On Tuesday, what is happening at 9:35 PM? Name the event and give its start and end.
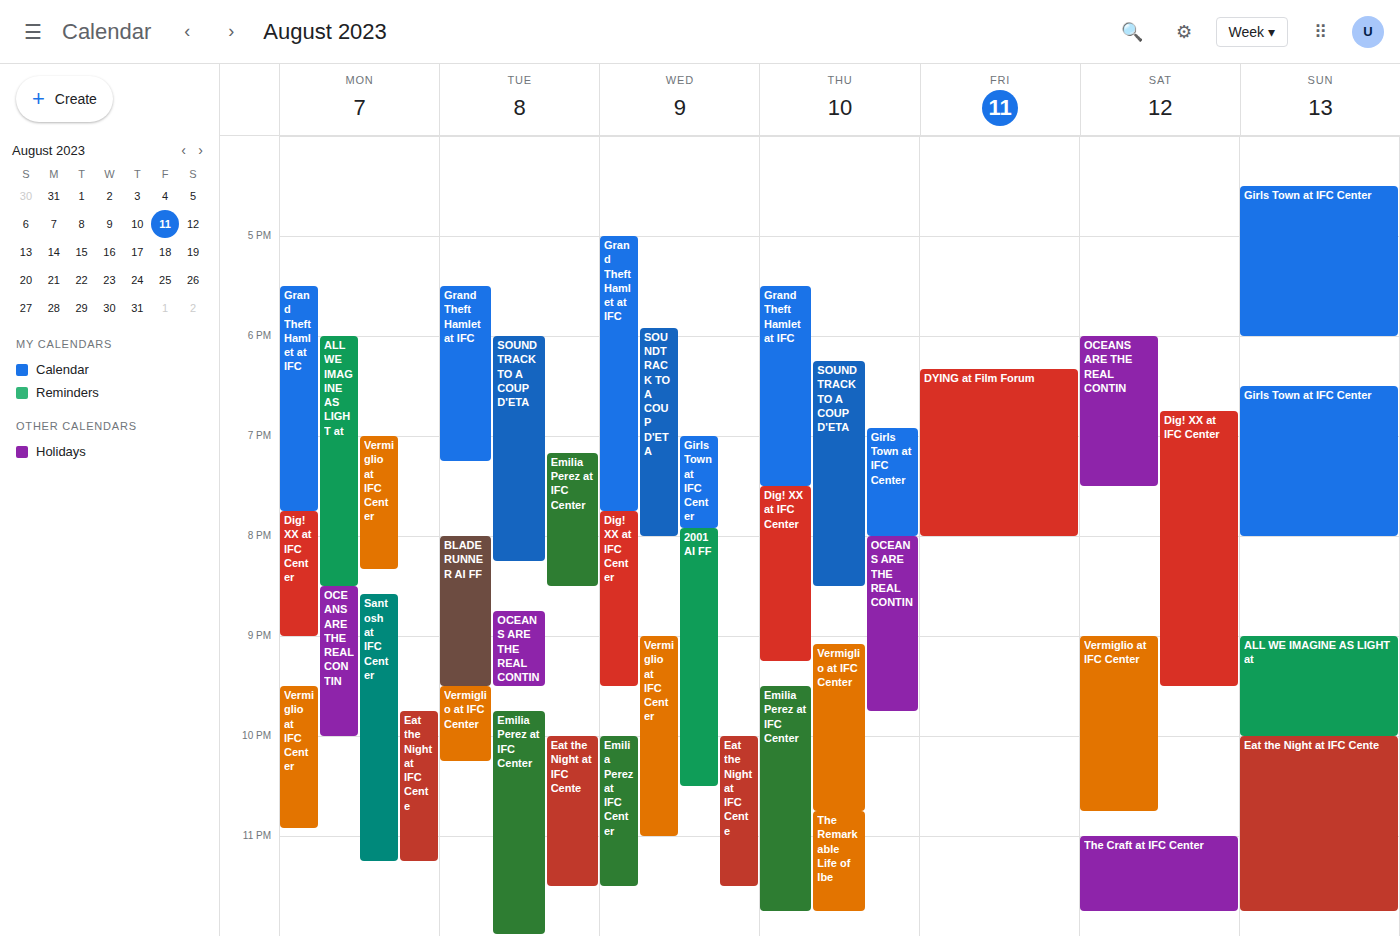
"Vermiglio at IFC Center", 9:30 PM to 10:15 PM